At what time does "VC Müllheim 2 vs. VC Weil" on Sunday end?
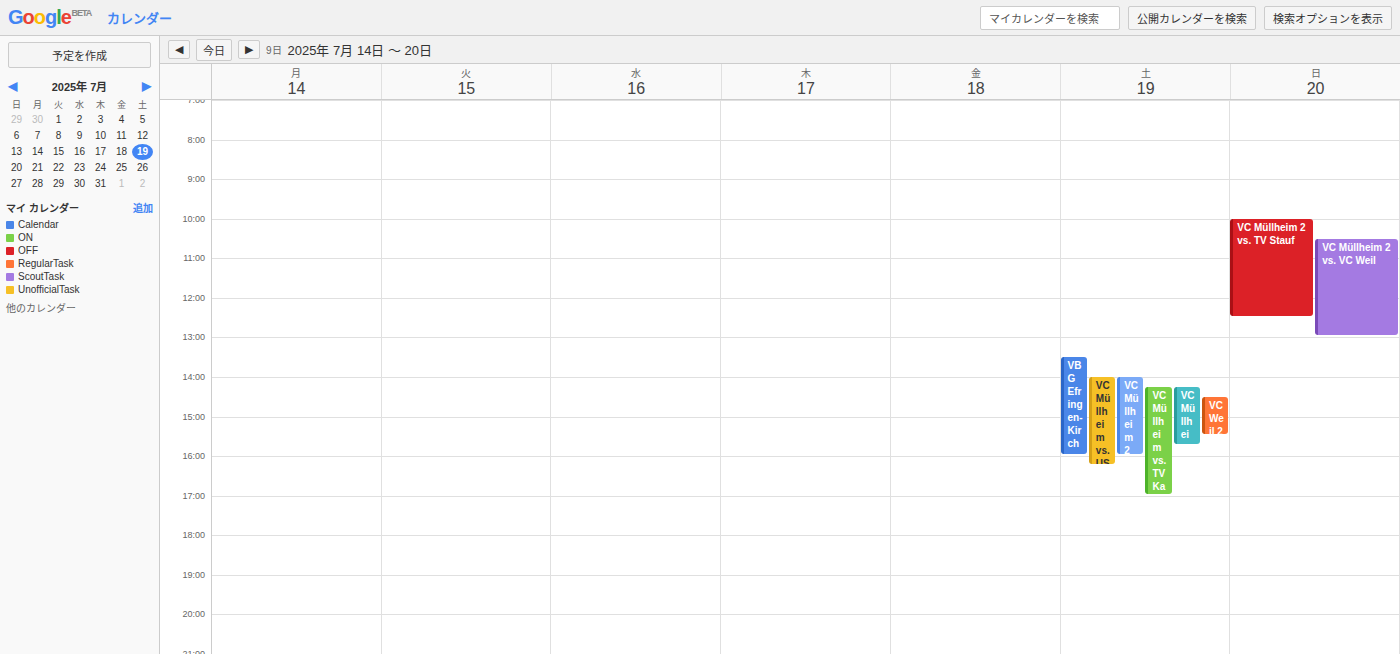
1:00 PM